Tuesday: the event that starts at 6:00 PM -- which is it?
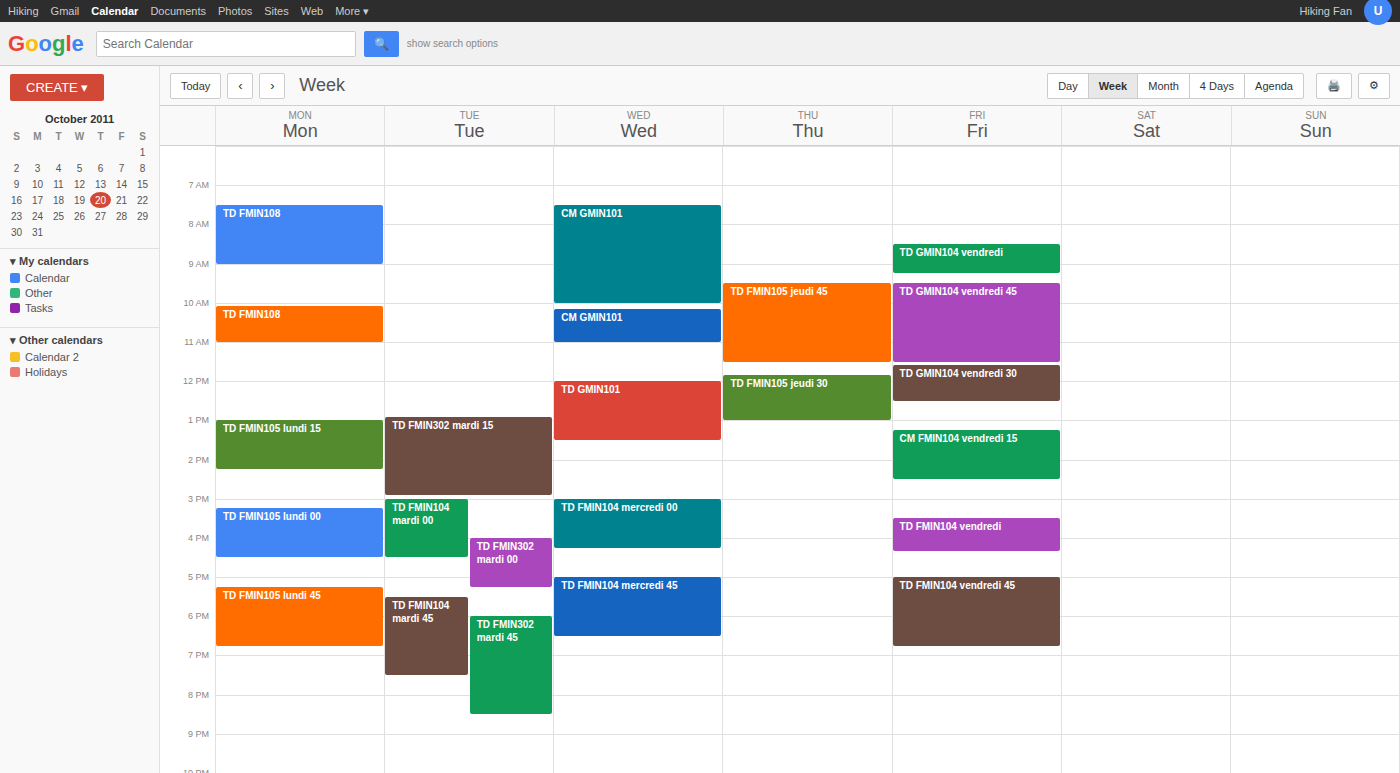
"TD FMIN302 mardi 45"